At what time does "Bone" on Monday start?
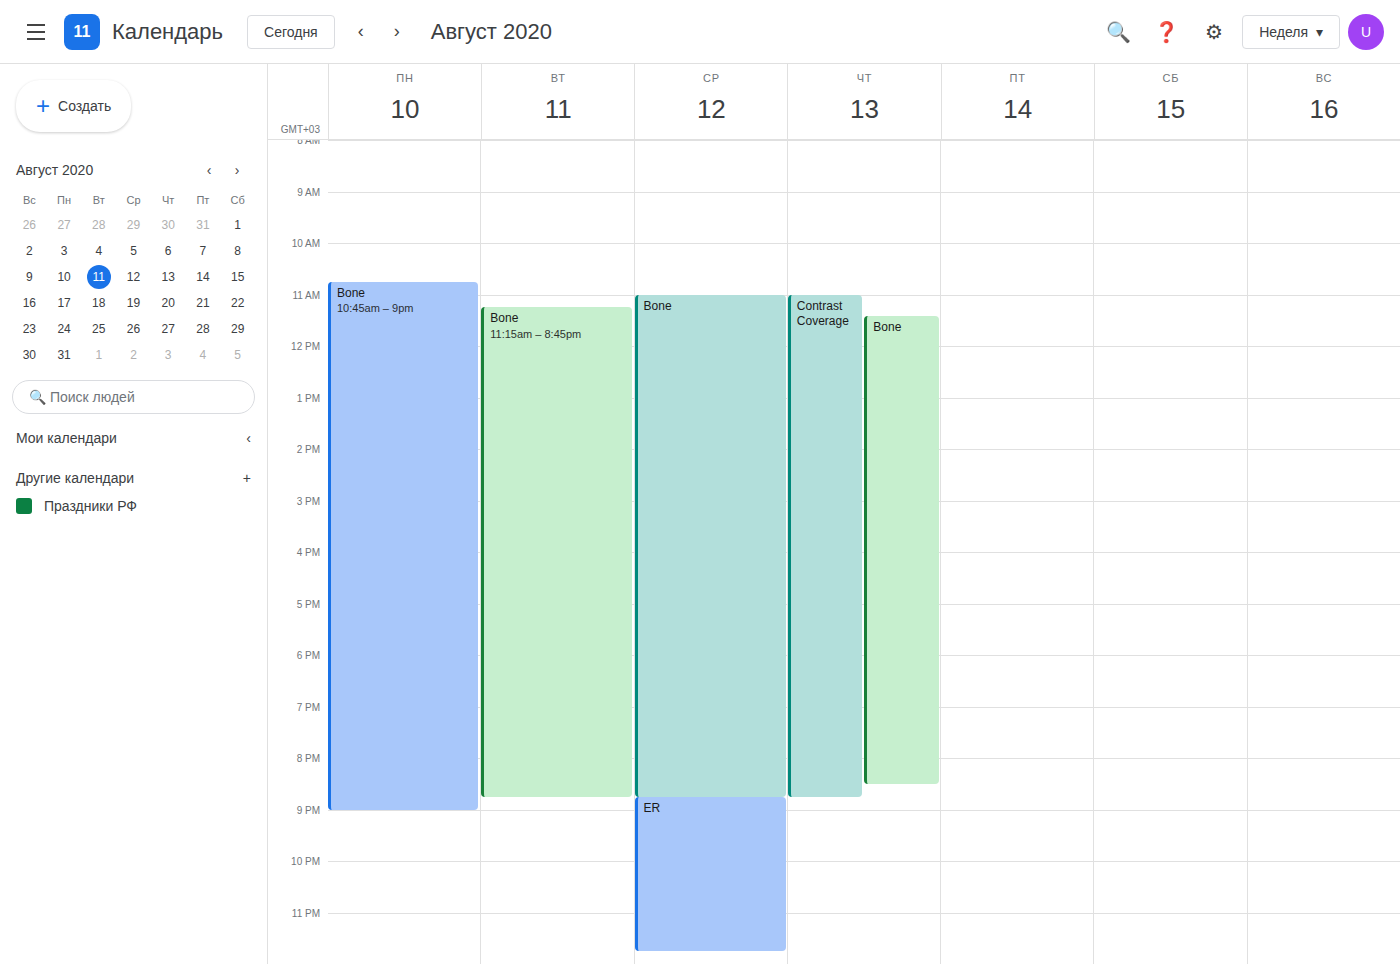
10:45 AM